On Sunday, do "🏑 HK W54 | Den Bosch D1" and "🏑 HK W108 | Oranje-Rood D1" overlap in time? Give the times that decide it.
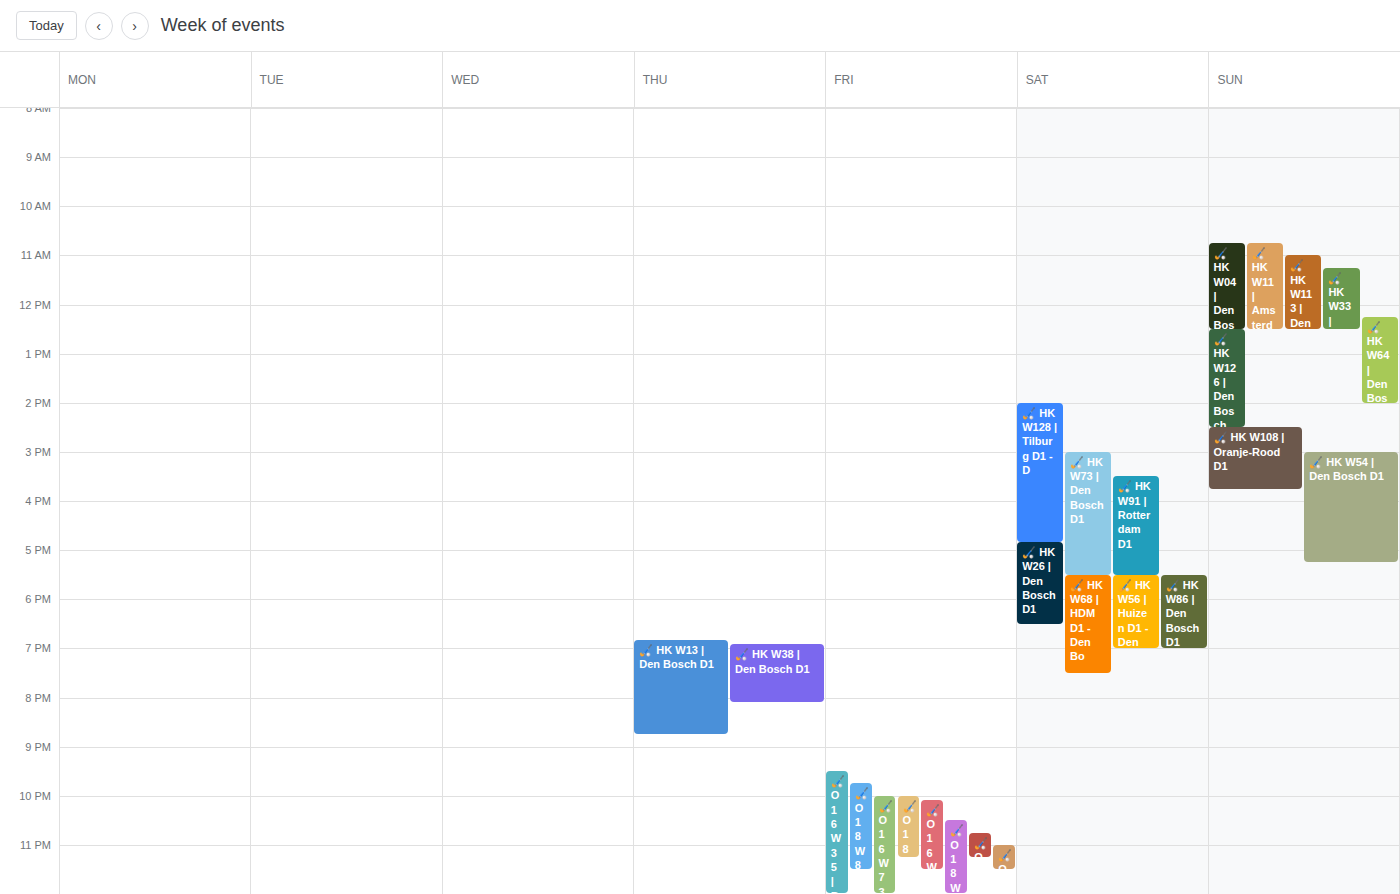
"🏑 HK W54 | Den Bosch D1" starts at 3:00 PM, before "🏑 HK W108 | Oranje-Rood D1" ends at 3:45 PM -- they overlap.